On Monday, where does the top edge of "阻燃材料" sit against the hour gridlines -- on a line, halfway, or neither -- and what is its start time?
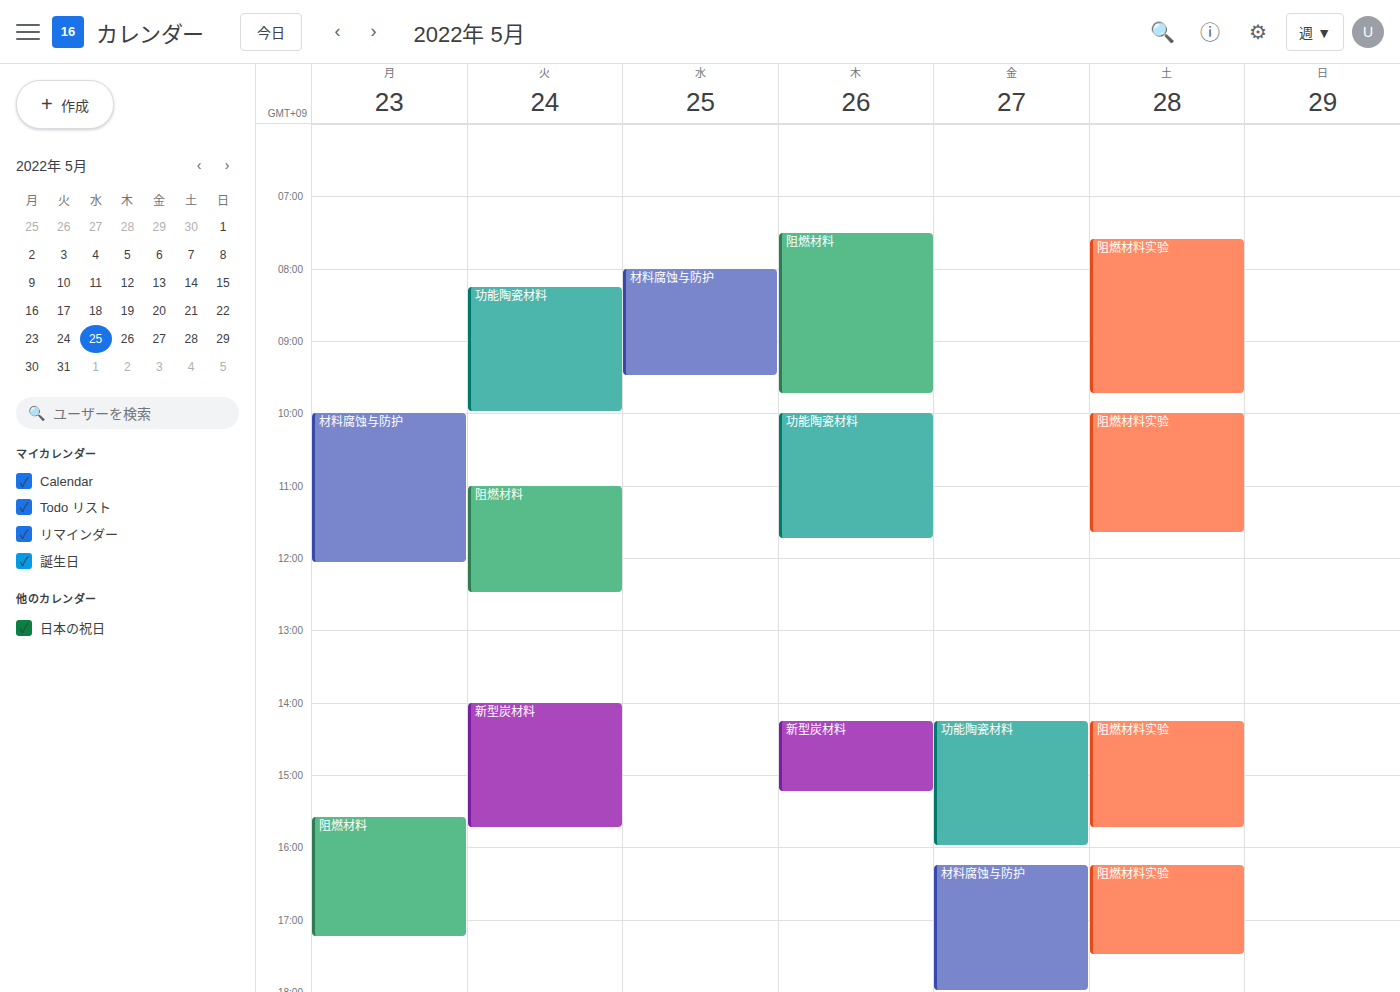
3:35 PM -- neither: 35 minutes below the 3 PM line and 25 minutes above the 4 PM line.